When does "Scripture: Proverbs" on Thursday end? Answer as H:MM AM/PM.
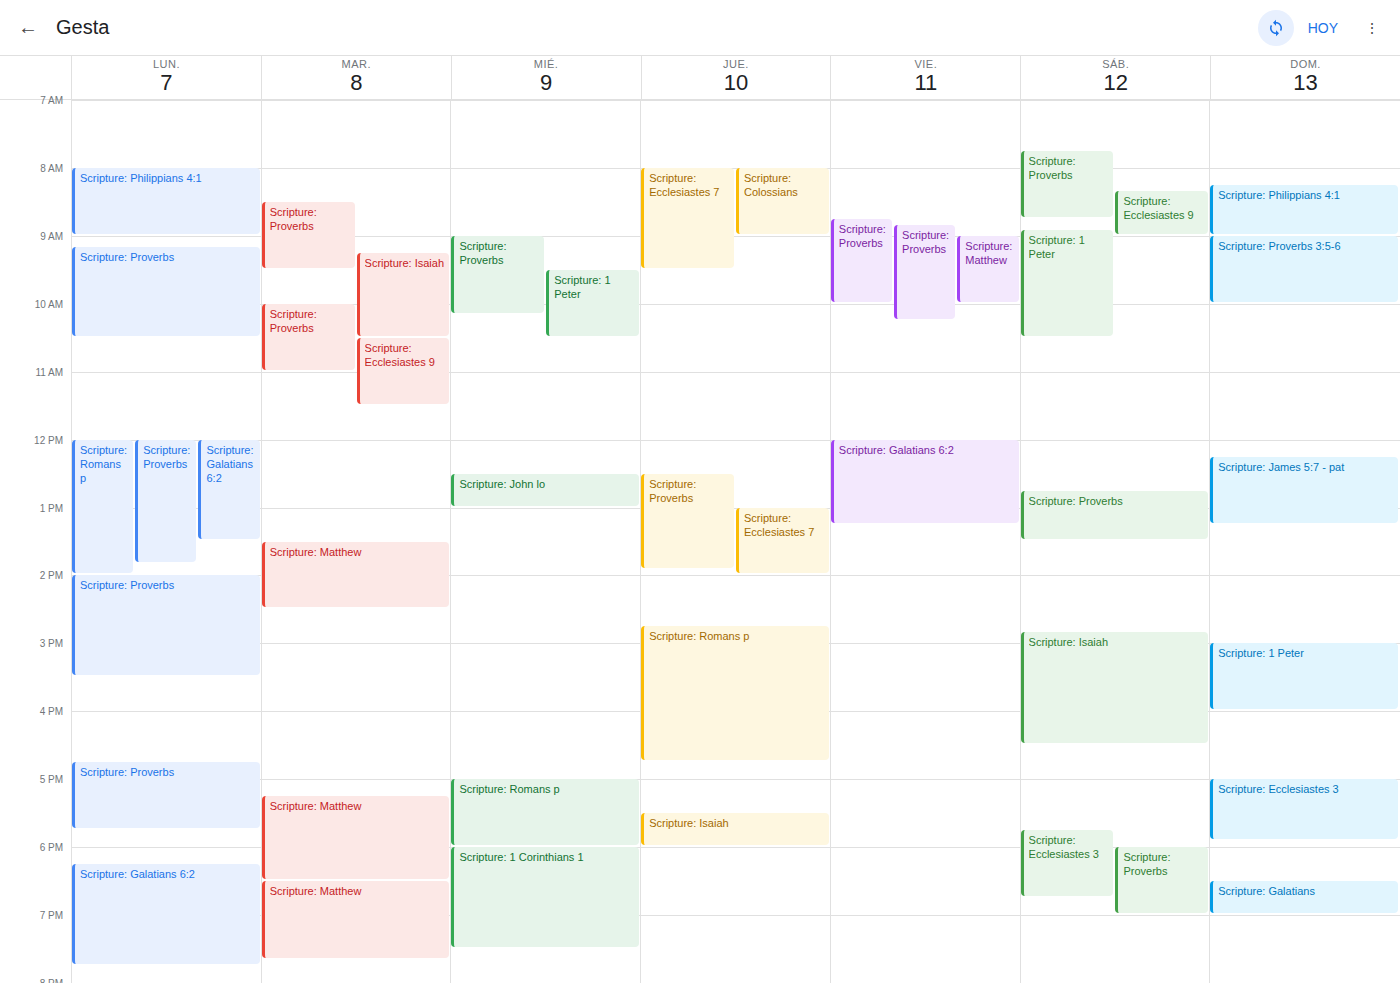
1:55 PM